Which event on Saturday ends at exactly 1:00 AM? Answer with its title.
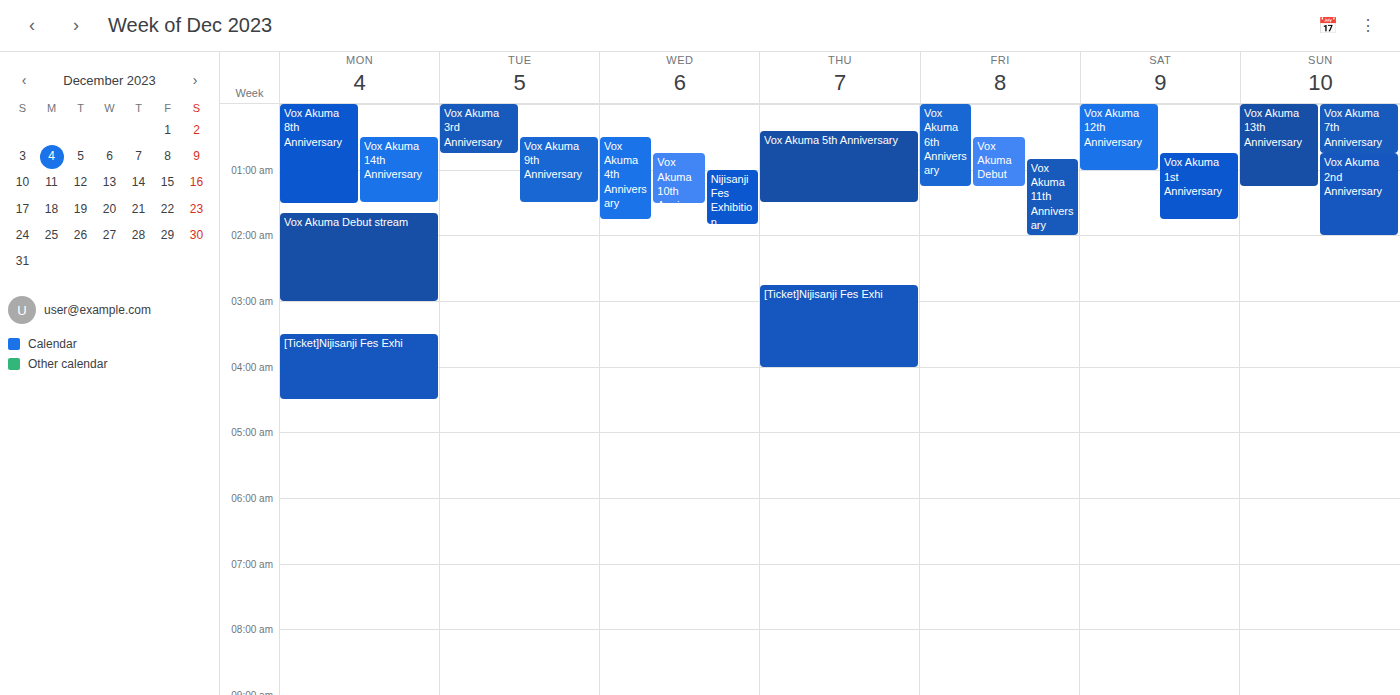
"Vox Akuma 12th Anniversary"